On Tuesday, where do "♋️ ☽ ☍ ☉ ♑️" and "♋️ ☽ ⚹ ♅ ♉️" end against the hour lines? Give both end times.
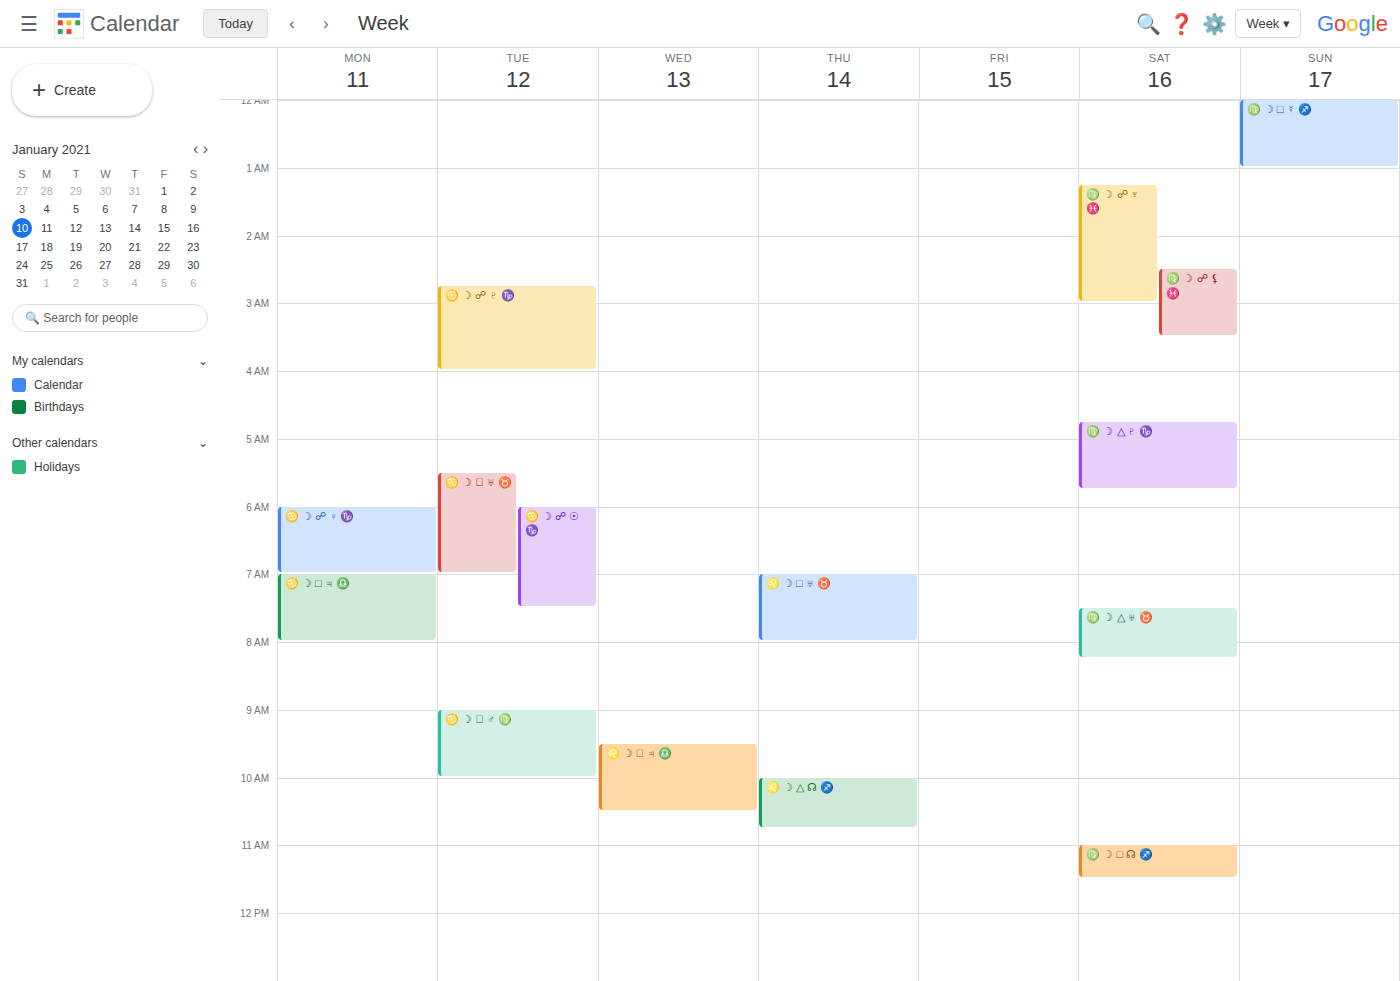
"♋️ ☽ ☍ ☉ ♑️": 7:30 AM, halfway between the 7 AM and 8 AM lines. "♋️ ☽ ⚹ ♅ ♉️": 7:00 AM, exactly on the 7 AM line.